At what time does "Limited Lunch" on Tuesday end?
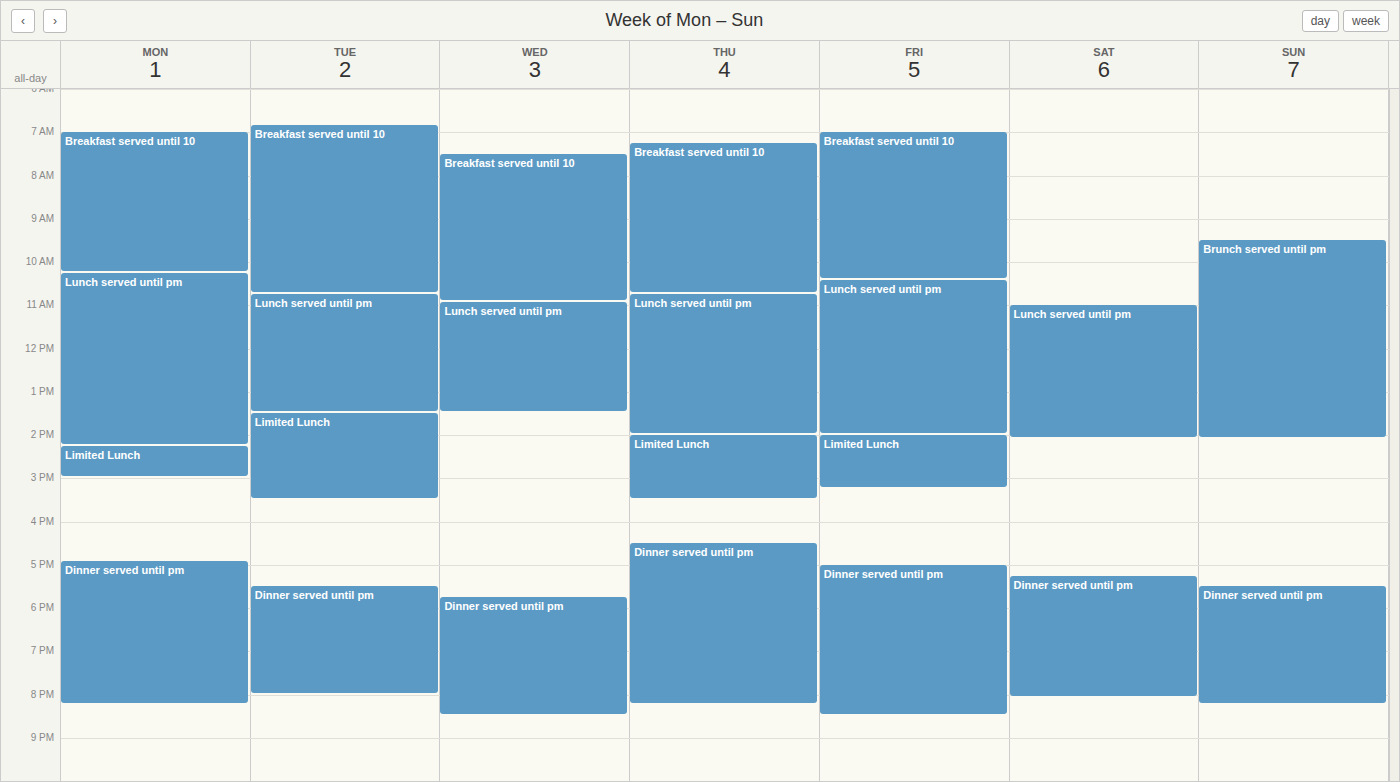
3:30 PM